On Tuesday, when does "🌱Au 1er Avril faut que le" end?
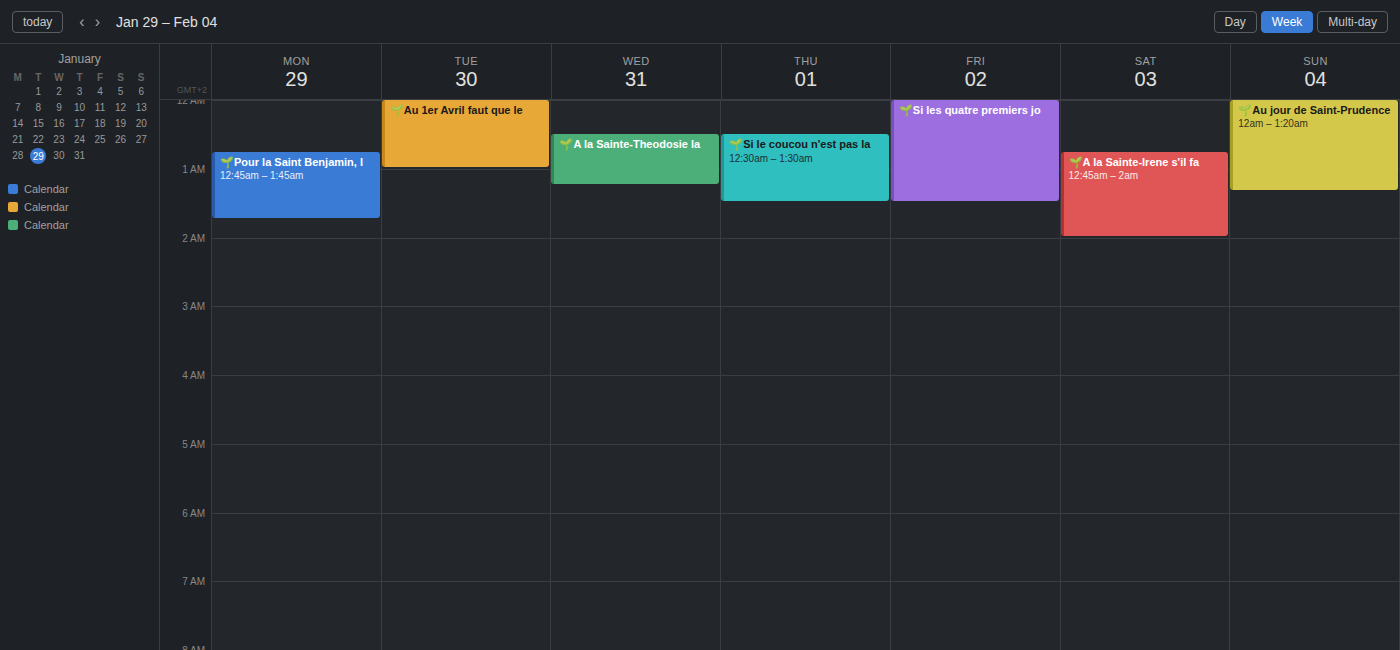
1:00 AM